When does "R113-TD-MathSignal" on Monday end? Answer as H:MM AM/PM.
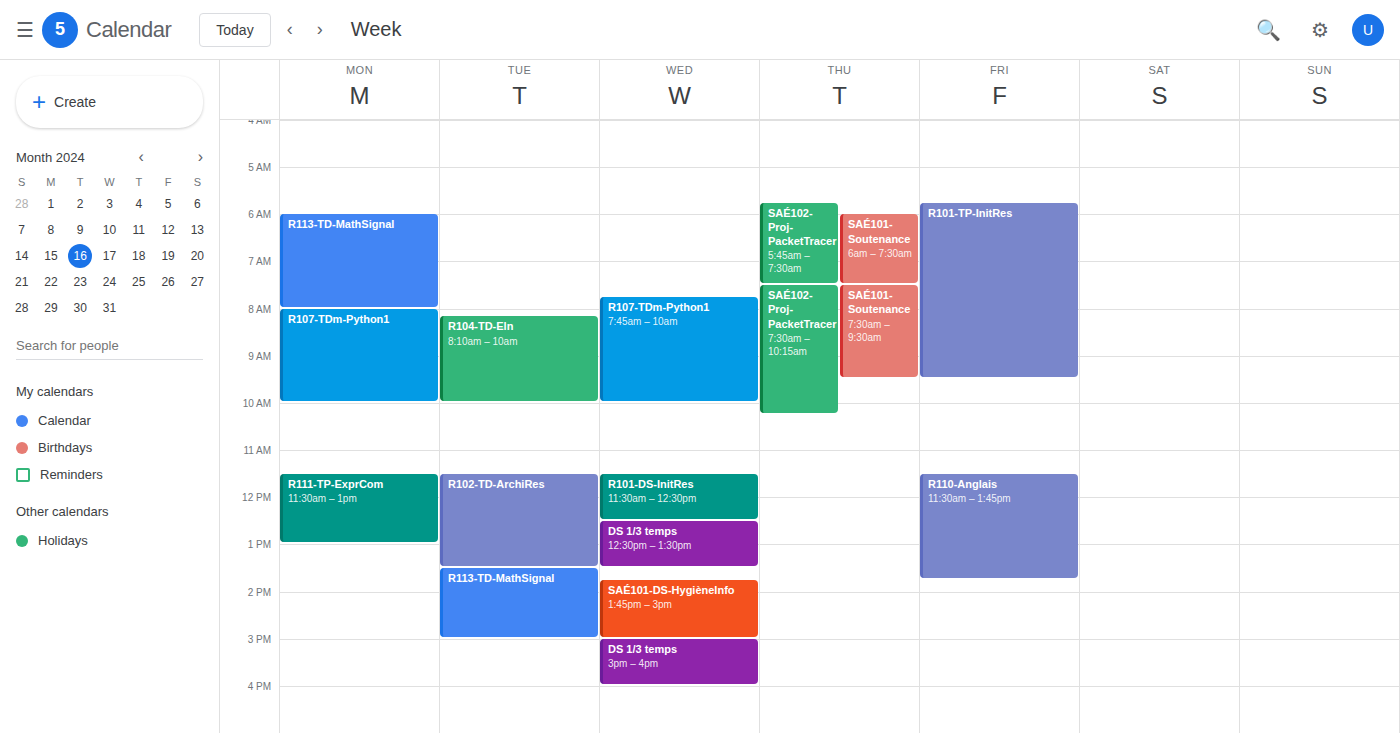
8:00 AM